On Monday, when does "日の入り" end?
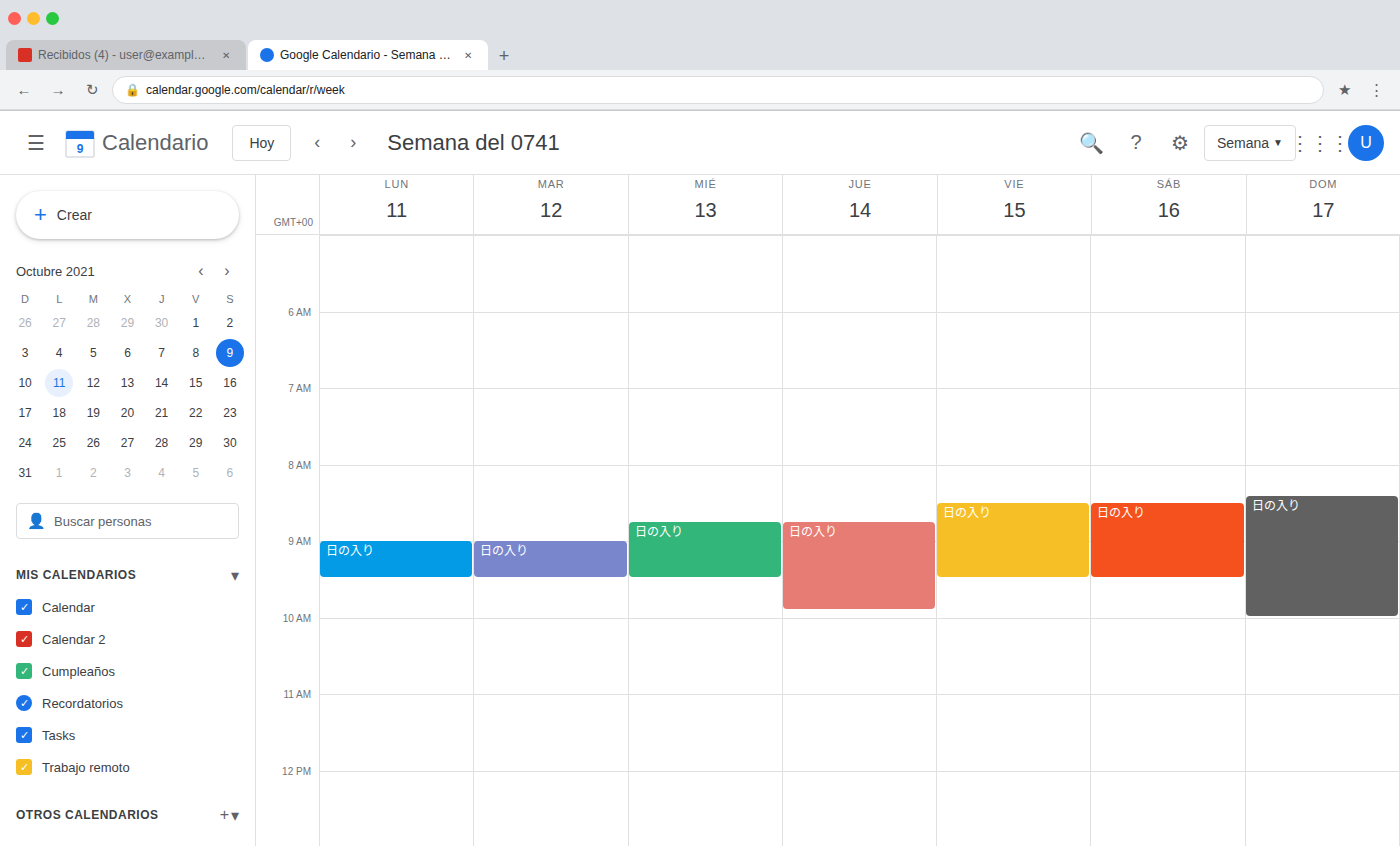
9:30 AM